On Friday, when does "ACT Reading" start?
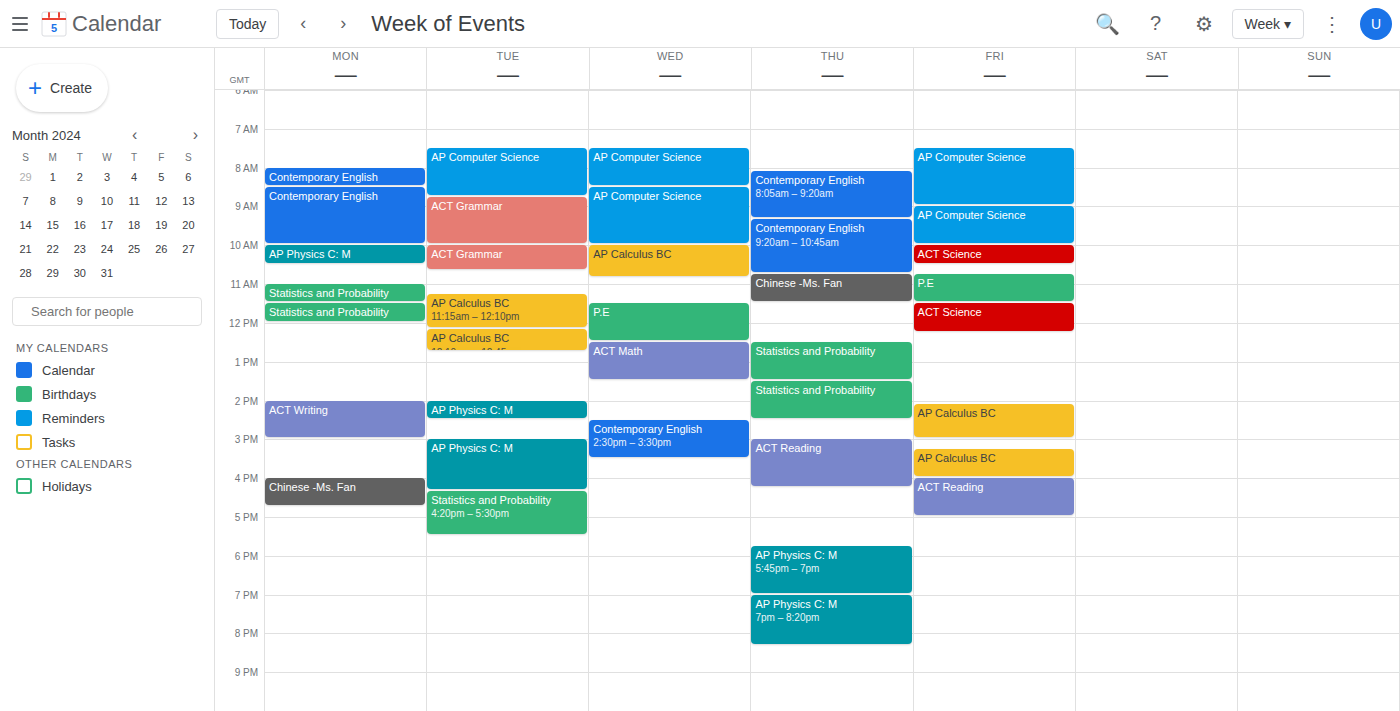
4:00 PM